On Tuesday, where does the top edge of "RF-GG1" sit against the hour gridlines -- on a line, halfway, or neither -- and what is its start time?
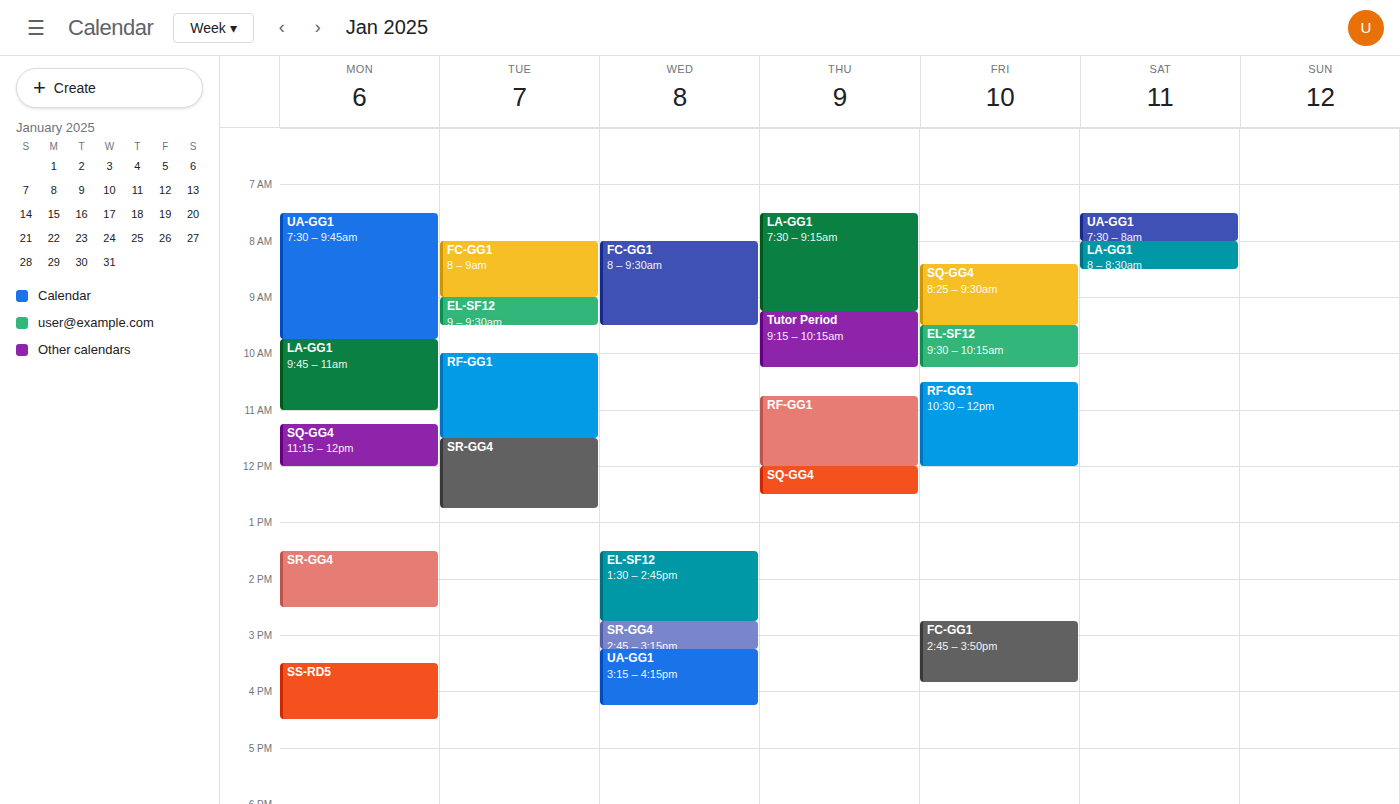
10:00 AM -- exactly on the 10 AM line.